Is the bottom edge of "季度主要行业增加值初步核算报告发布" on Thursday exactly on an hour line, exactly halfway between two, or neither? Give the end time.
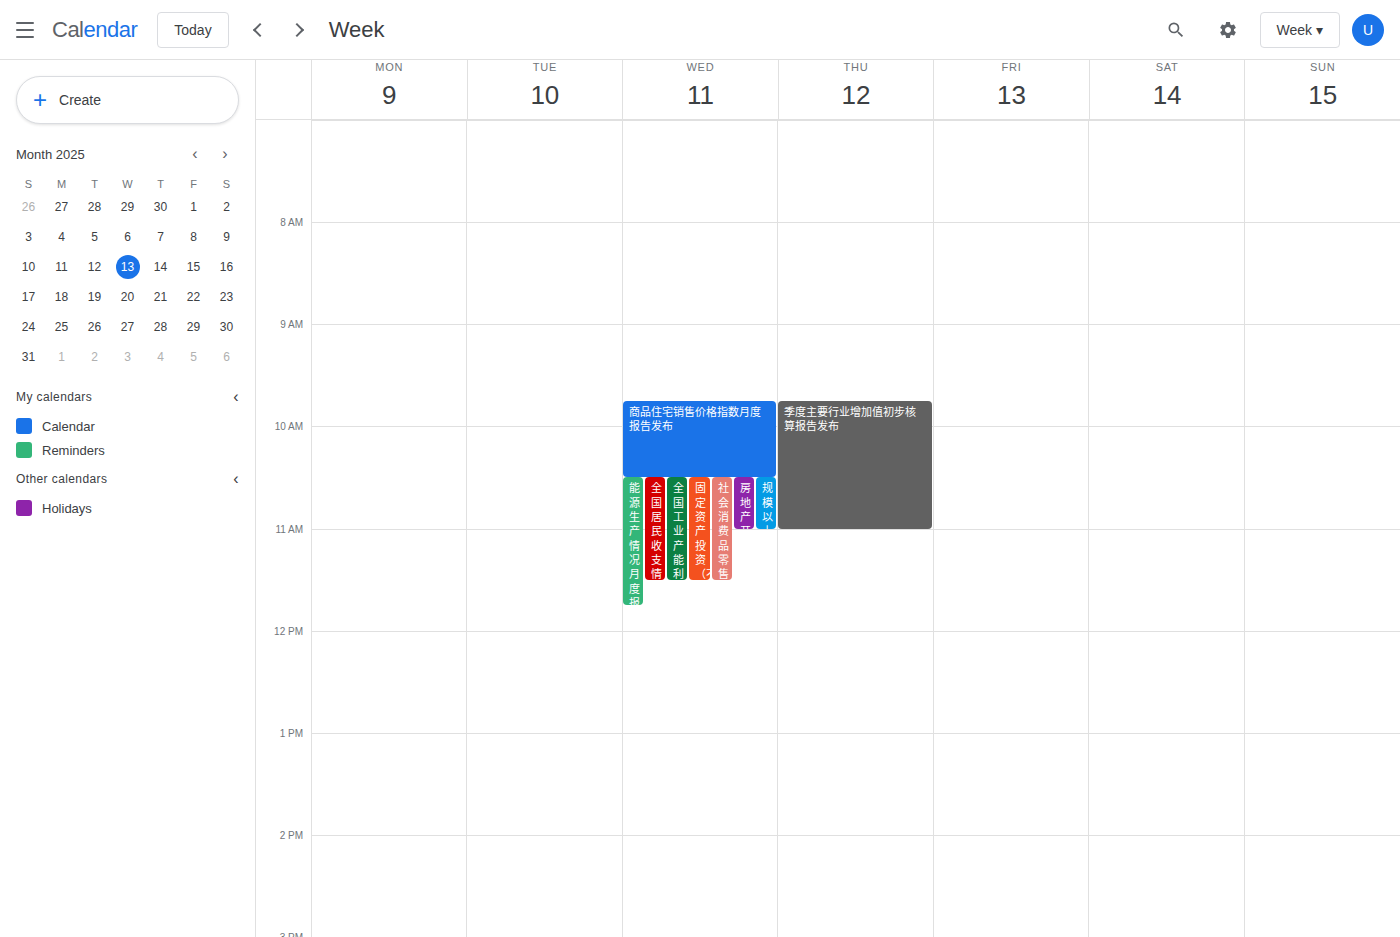
11:00 AM -- exactly on the 11 AM line.